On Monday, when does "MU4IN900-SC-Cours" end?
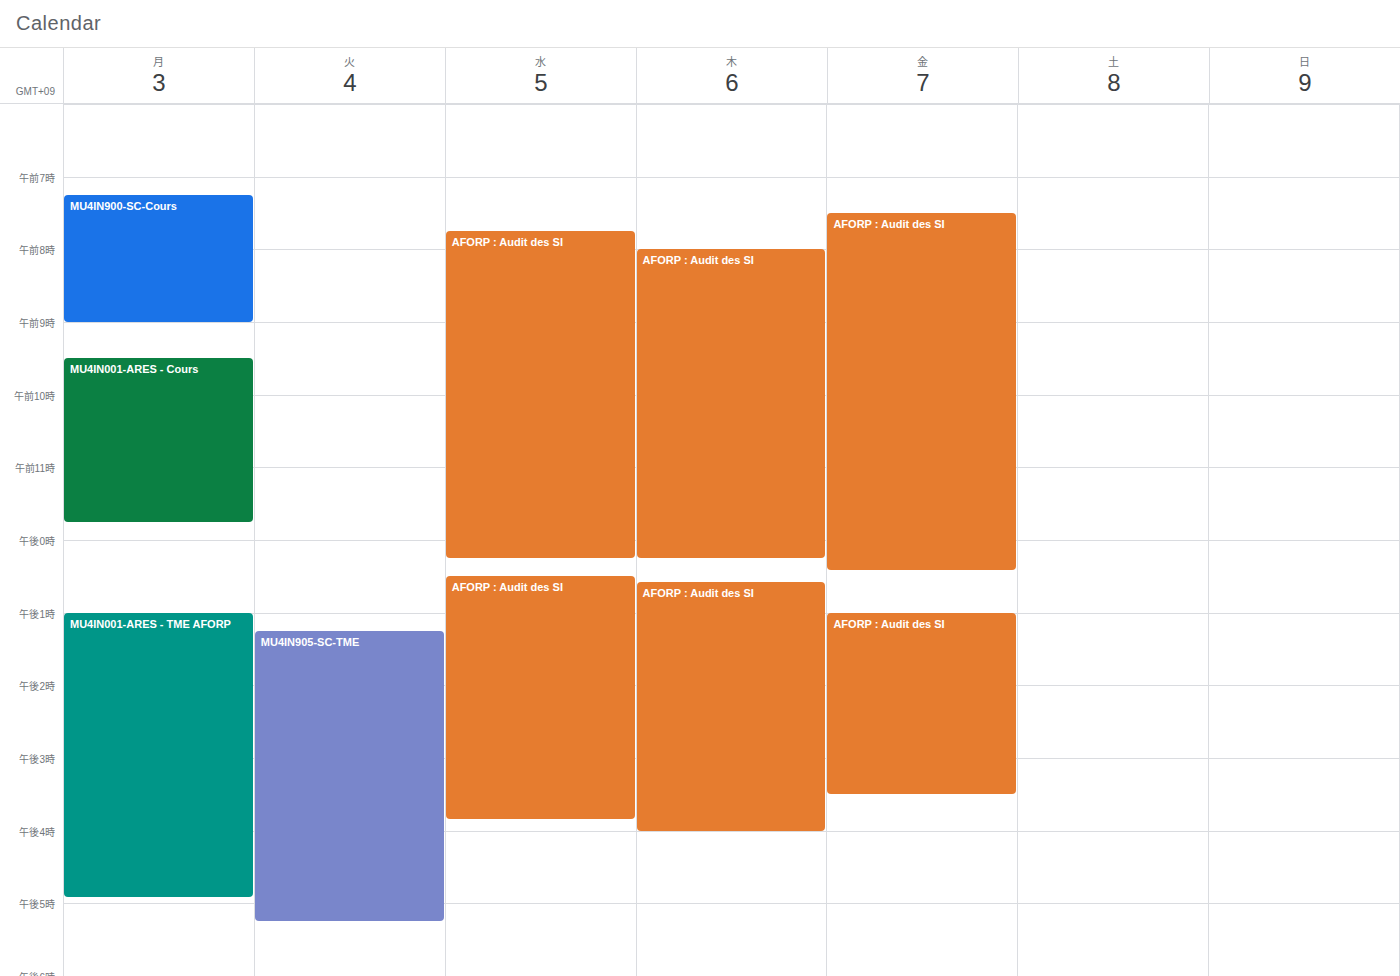
9:00 AM